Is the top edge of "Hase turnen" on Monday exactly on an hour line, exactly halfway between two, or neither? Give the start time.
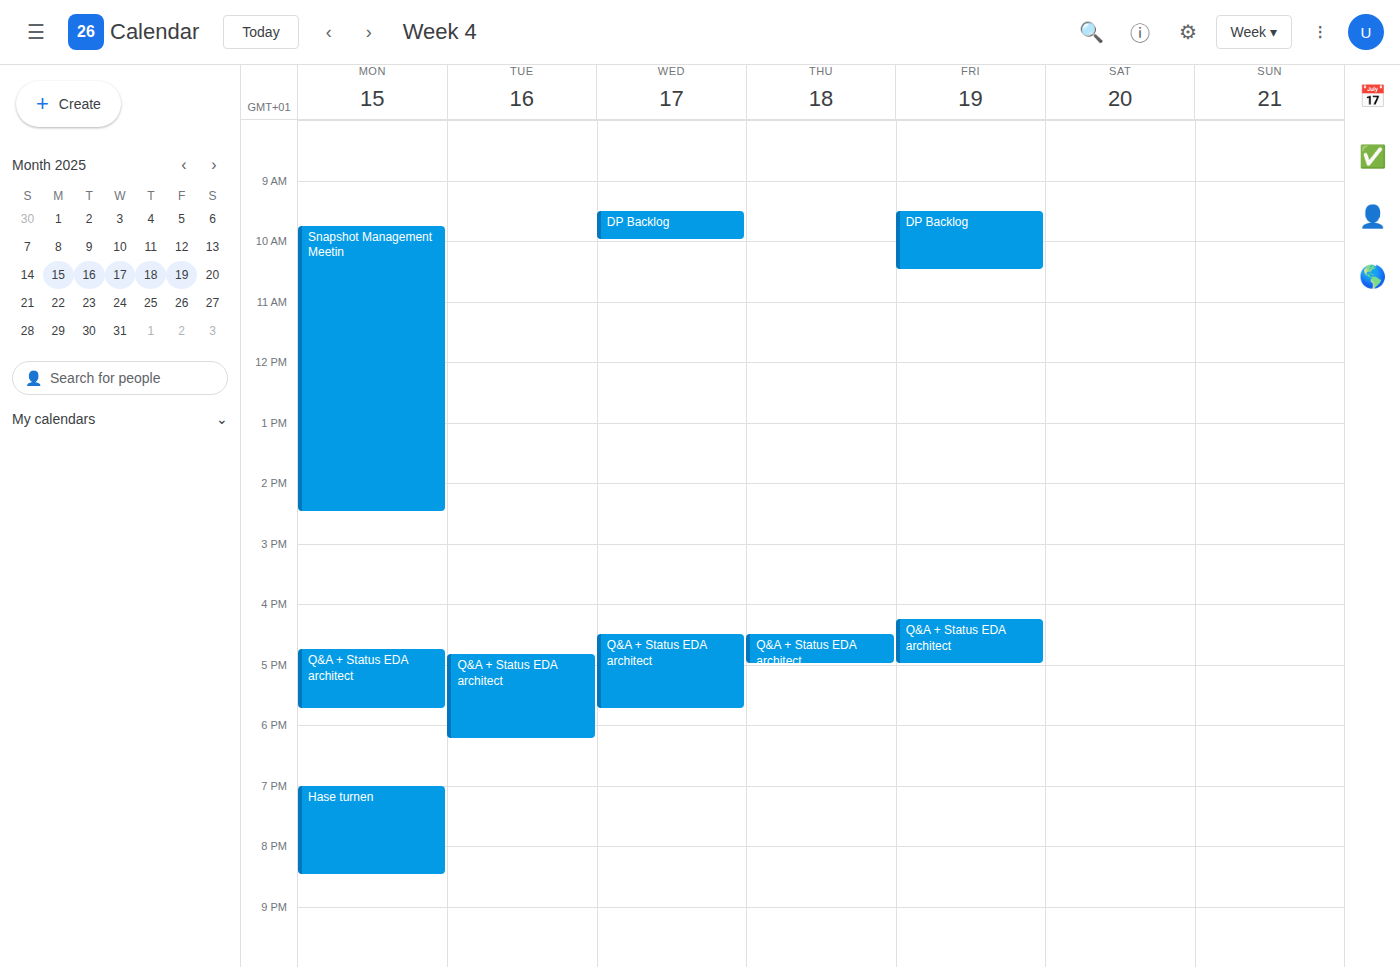
7:00 PM -- exactly on the 7 PM line.